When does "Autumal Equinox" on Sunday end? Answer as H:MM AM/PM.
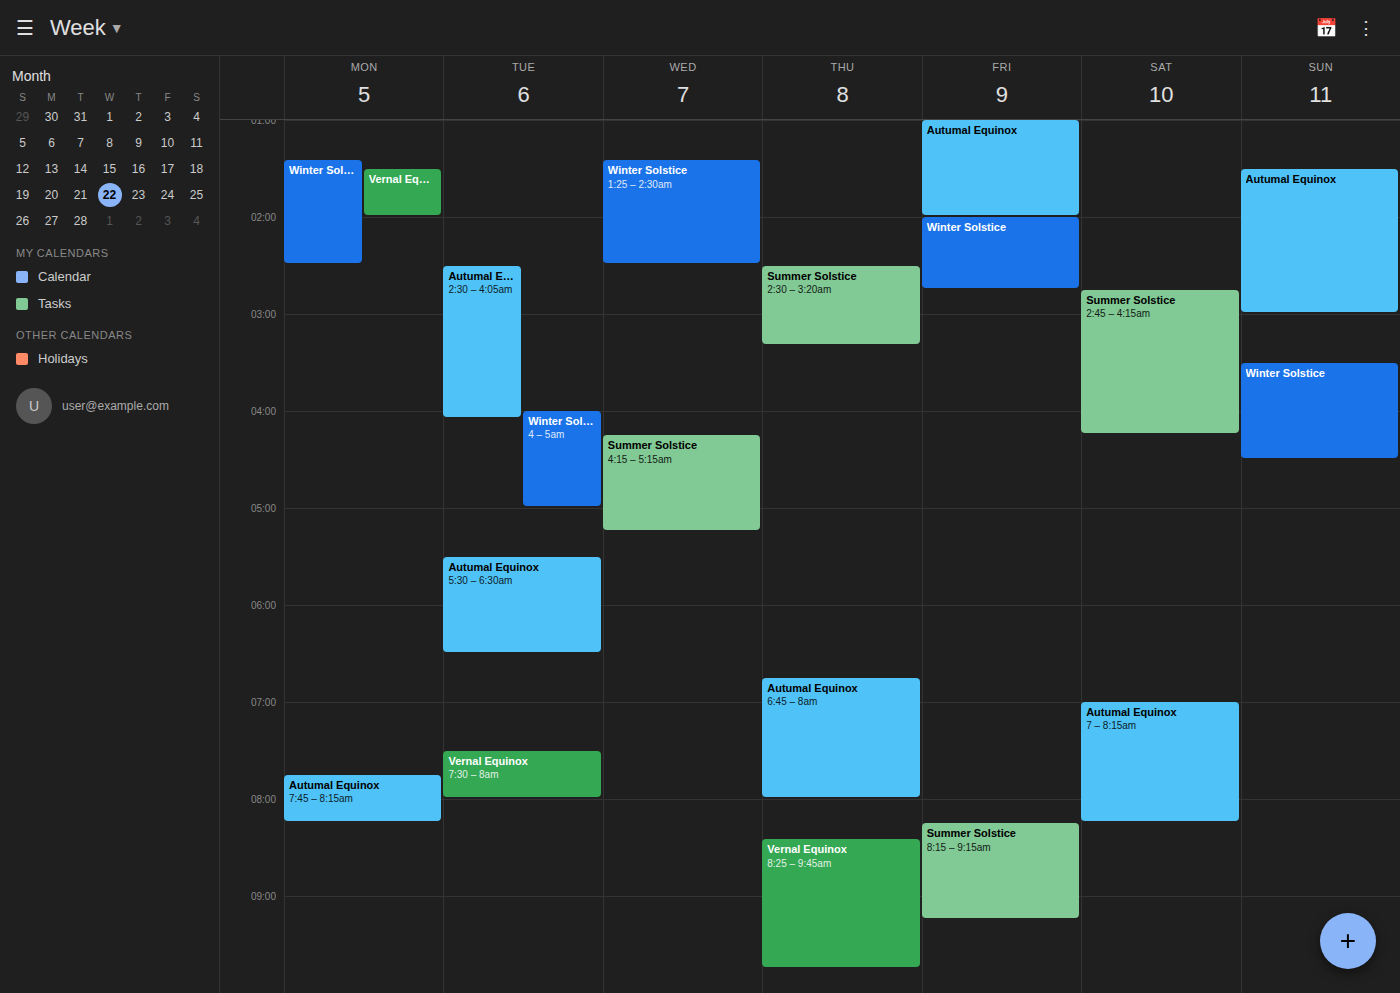
3:00 AM